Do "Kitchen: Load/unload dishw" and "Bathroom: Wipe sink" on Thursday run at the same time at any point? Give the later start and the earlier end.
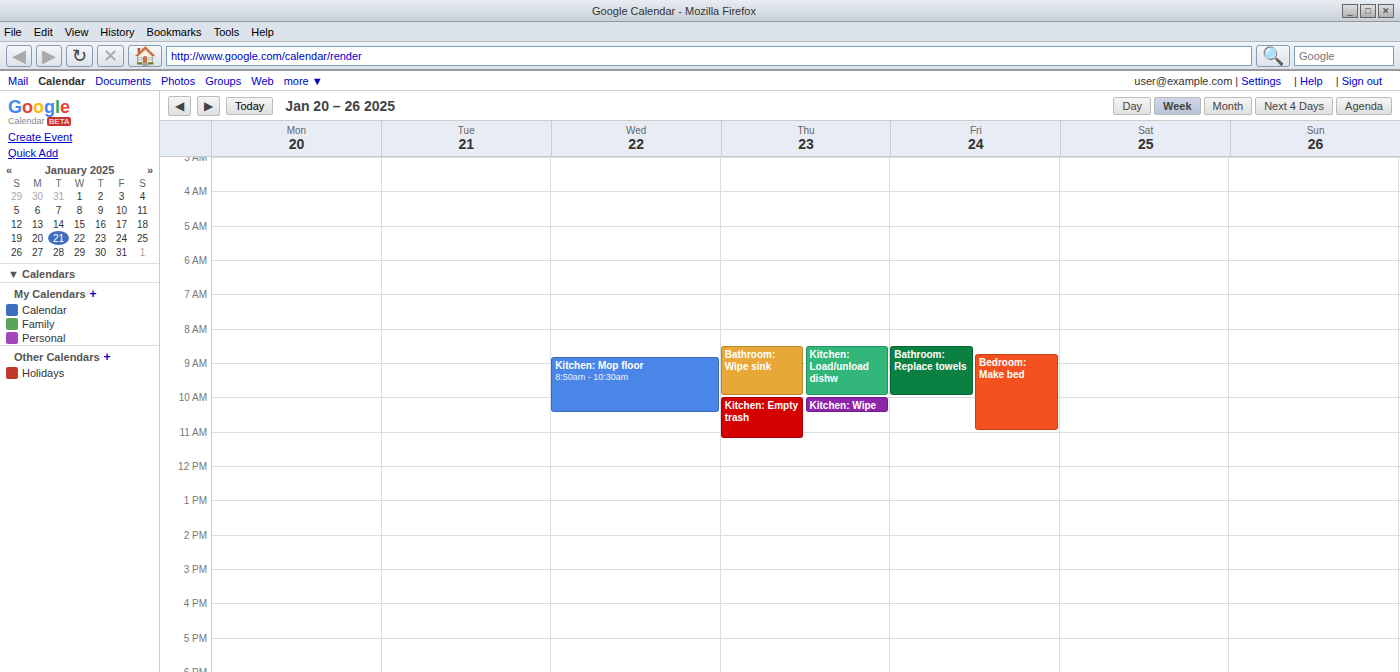
"Bathroom: Wipe sink" runs 08:30 to 10:00, inside "Kitchen: Load/unload dishw" -- they overlap.